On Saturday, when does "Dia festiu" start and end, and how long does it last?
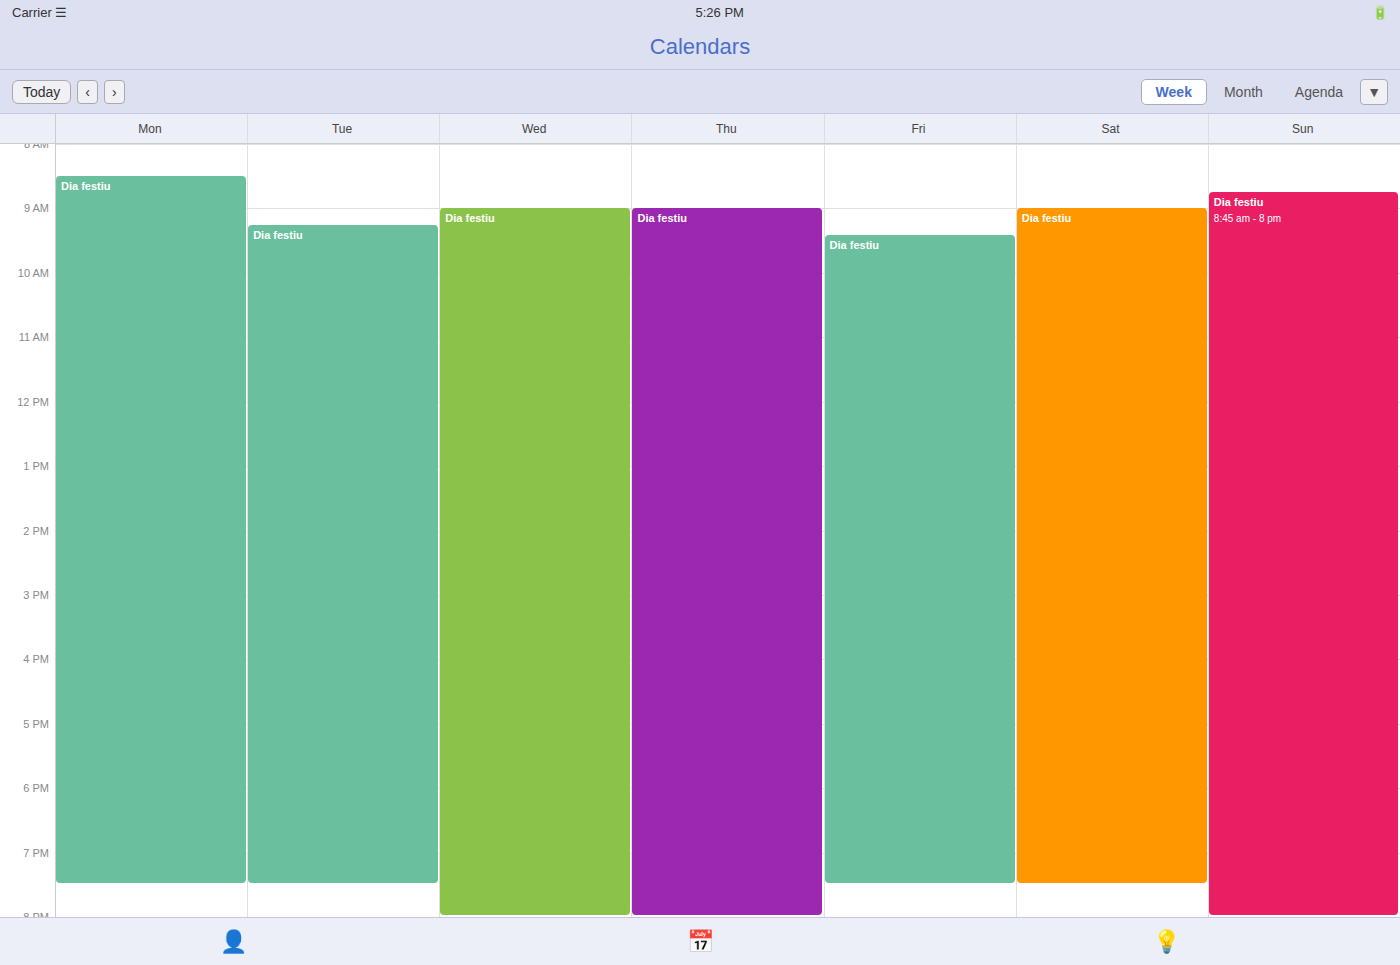
09:00 to 19:30, 10 hours 30 minutes